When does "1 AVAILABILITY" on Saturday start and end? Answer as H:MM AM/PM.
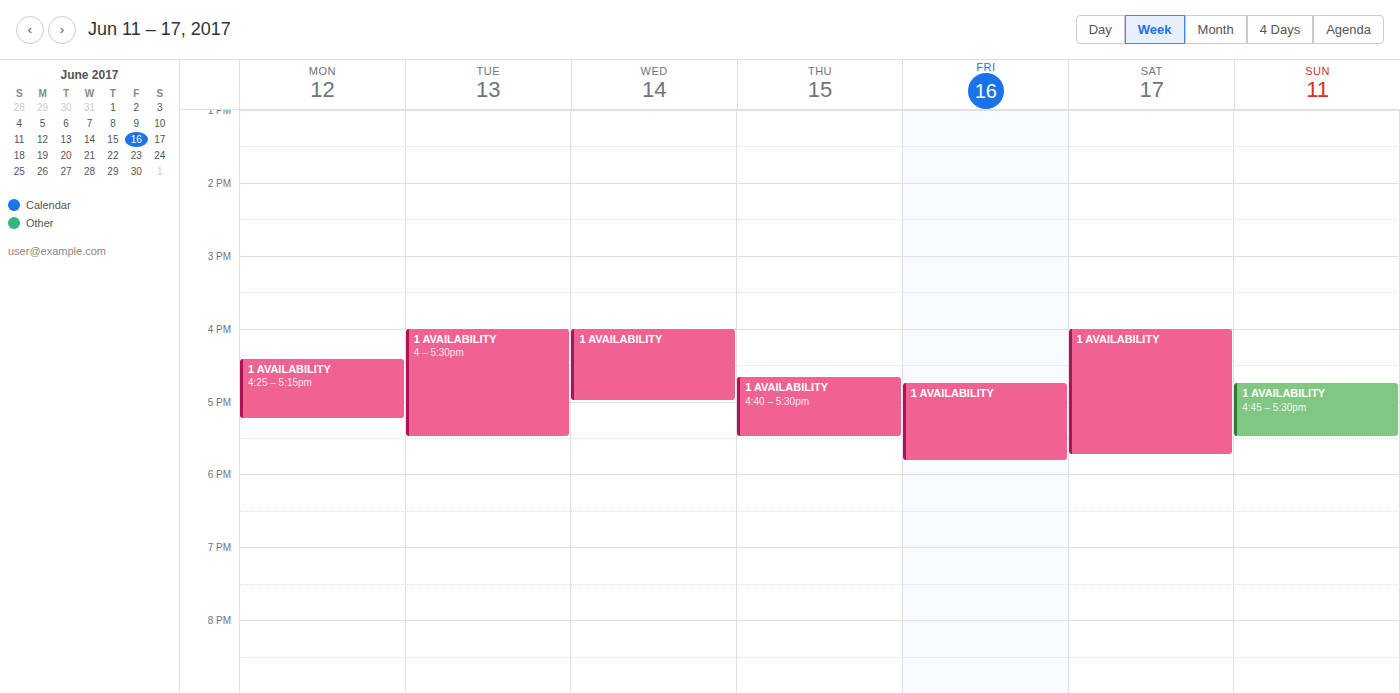
4:00 PM to 5:45 PM